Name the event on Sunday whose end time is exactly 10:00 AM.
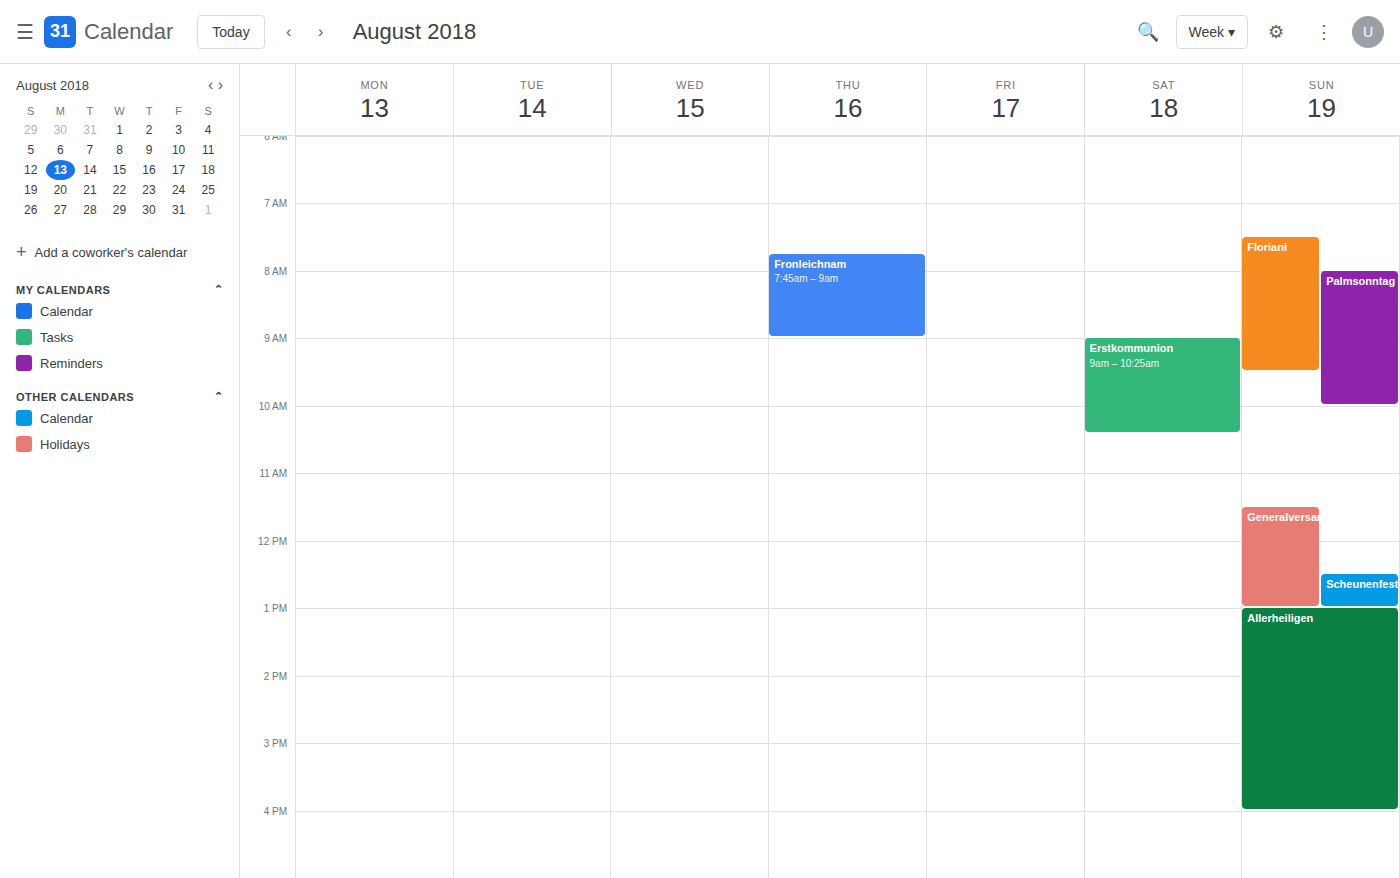
"Palmsonntag"